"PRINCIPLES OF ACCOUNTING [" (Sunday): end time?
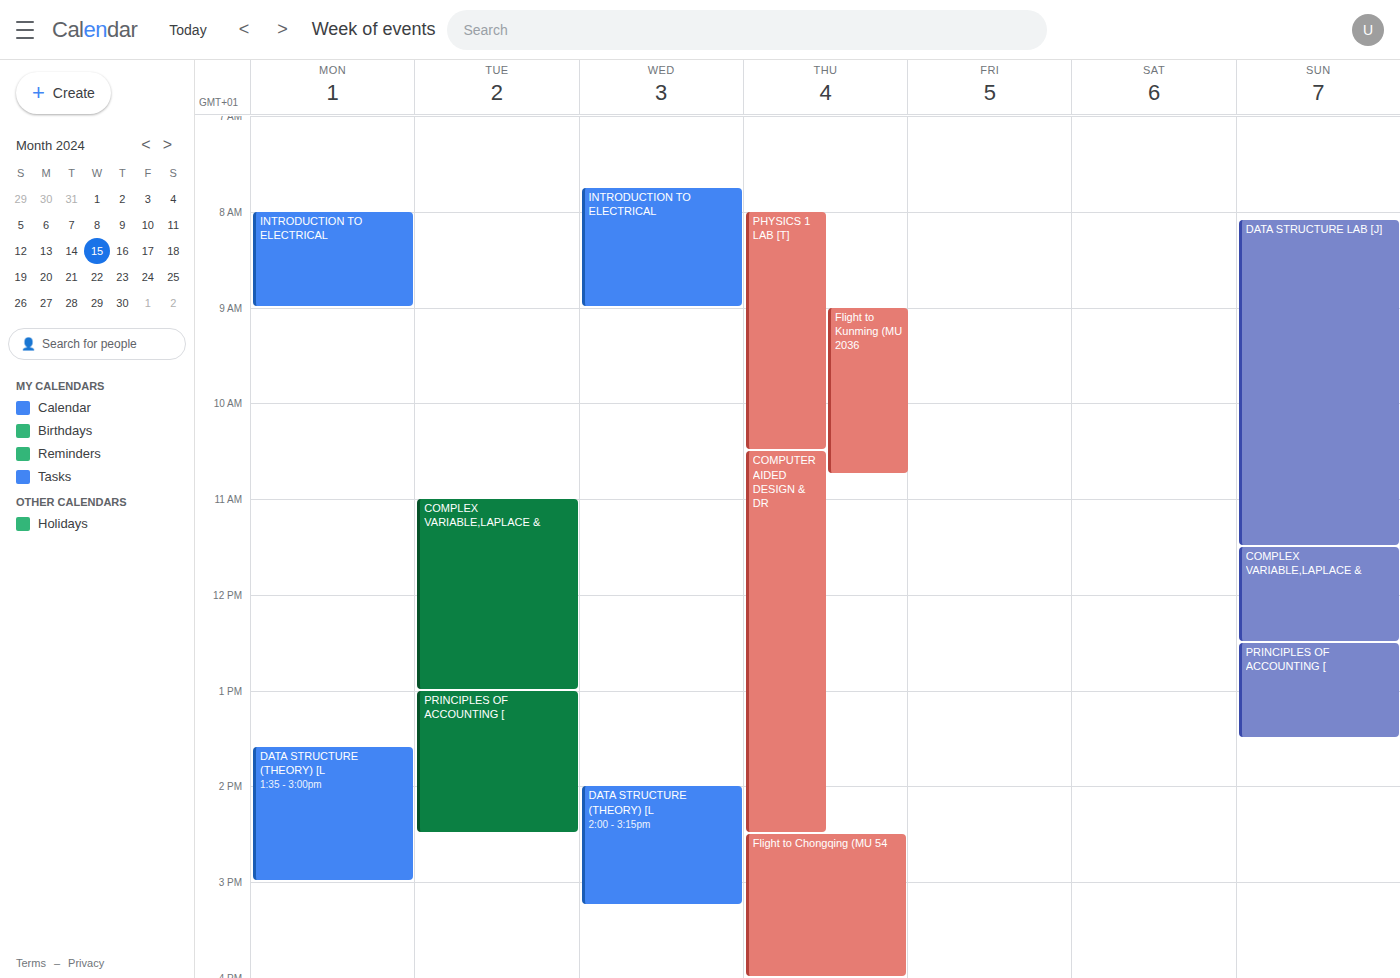
1:30 PM